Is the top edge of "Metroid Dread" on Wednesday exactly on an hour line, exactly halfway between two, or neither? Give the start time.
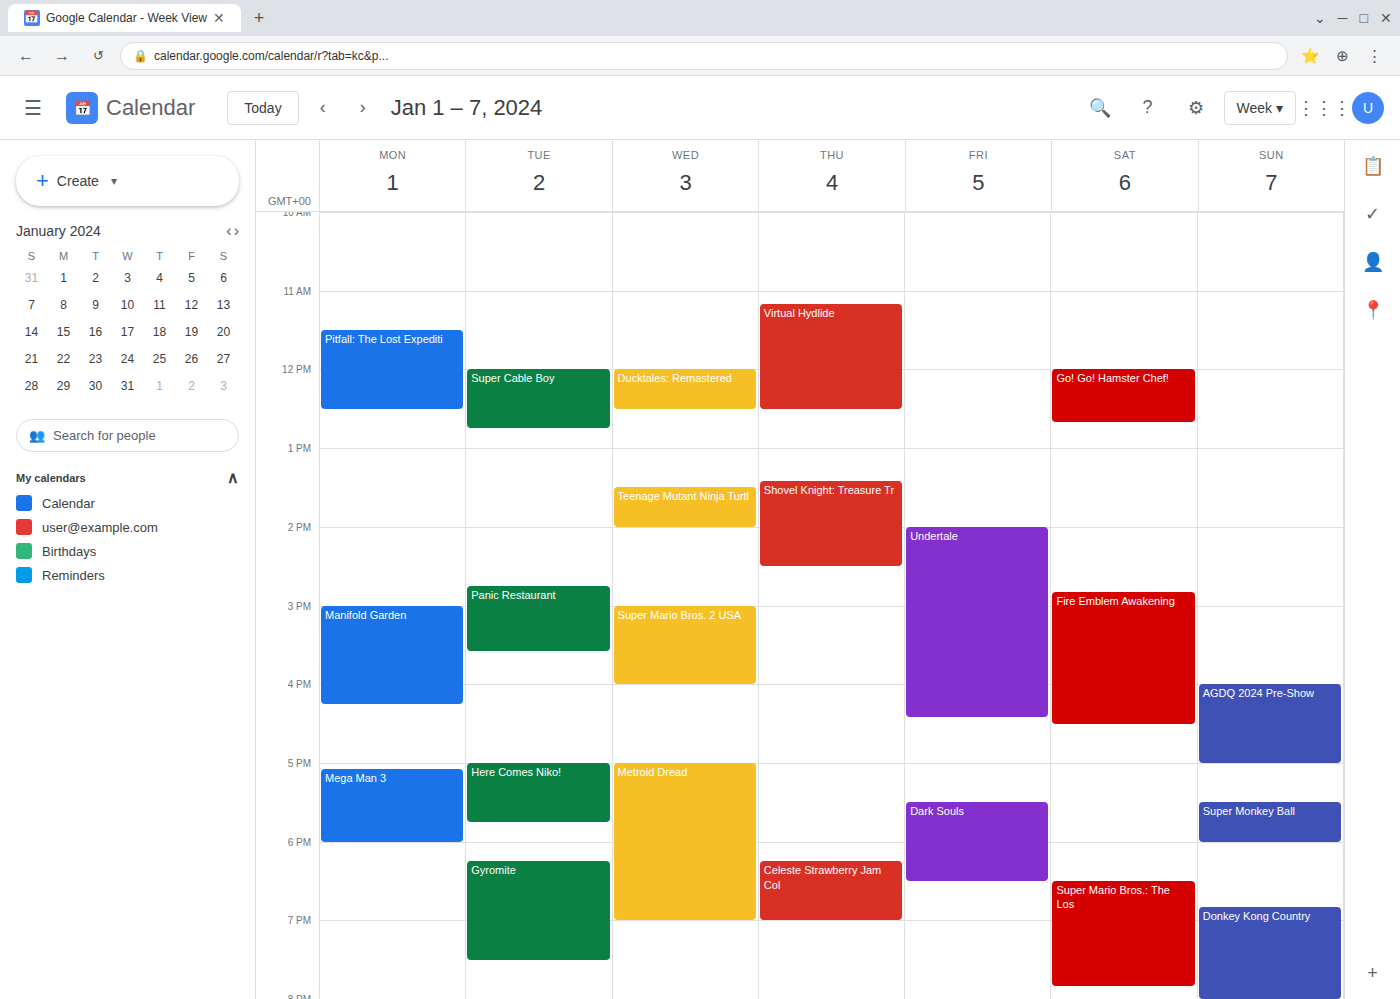
5:00 PM -- exactly on the 5 PM line.